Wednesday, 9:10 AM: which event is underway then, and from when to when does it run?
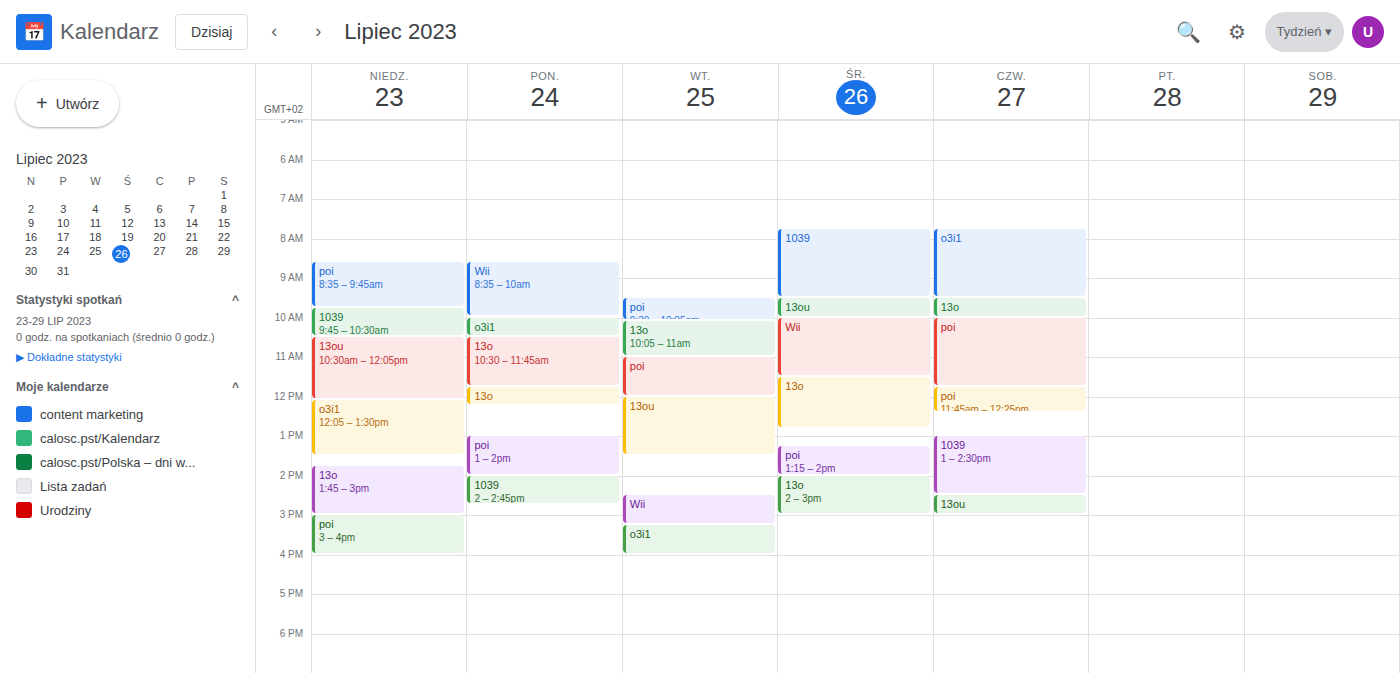
"1039", 7:45 AM to 9:30 AM